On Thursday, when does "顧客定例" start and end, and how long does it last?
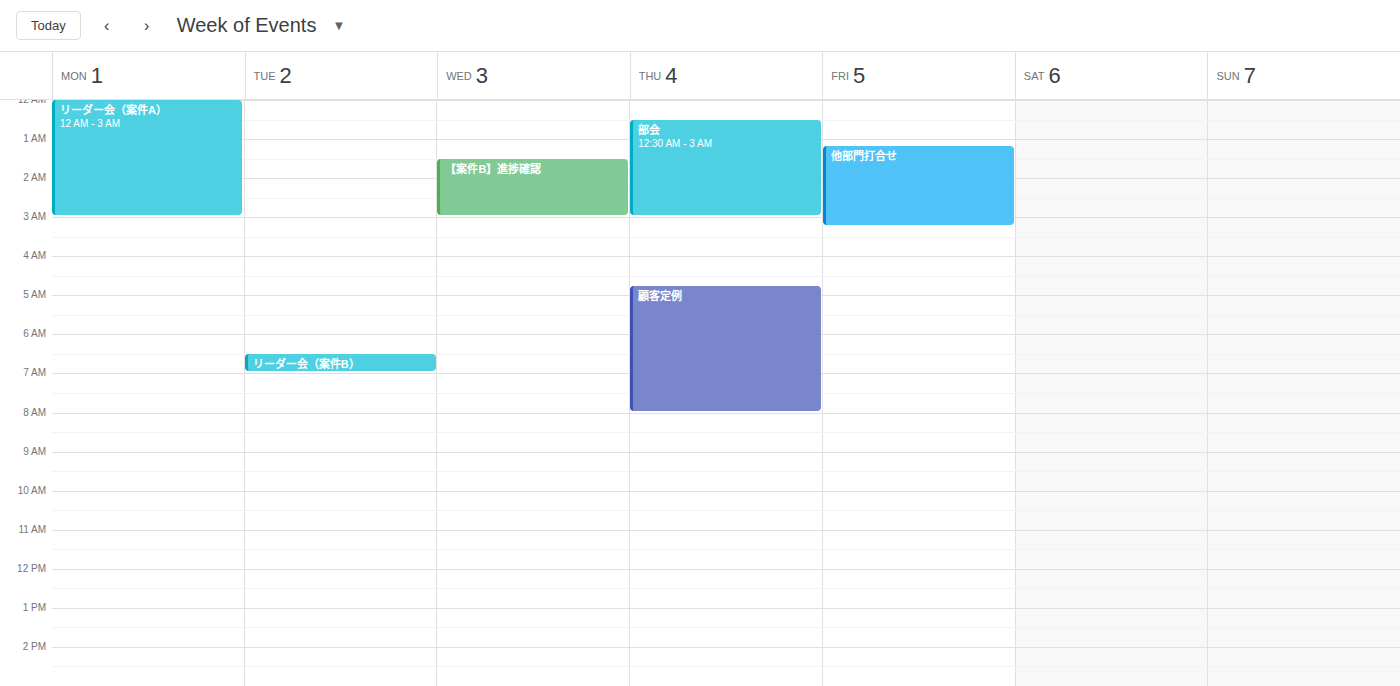
04:45 to 08:00, 3 hours 15 minutes